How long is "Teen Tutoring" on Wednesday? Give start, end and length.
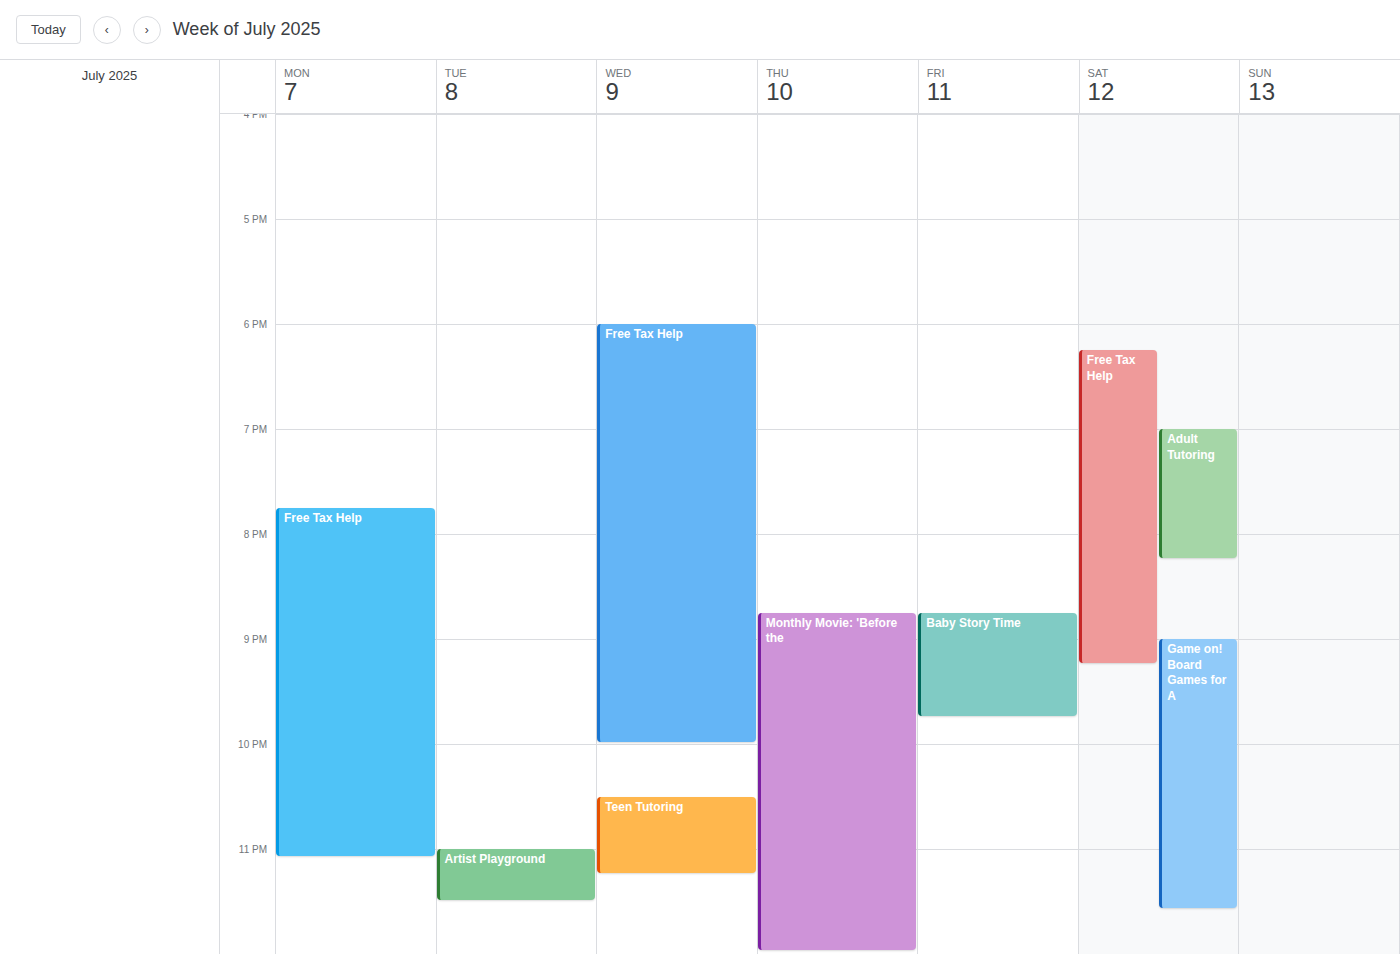
10:30 PM to 11:15 PM, 45 minutes